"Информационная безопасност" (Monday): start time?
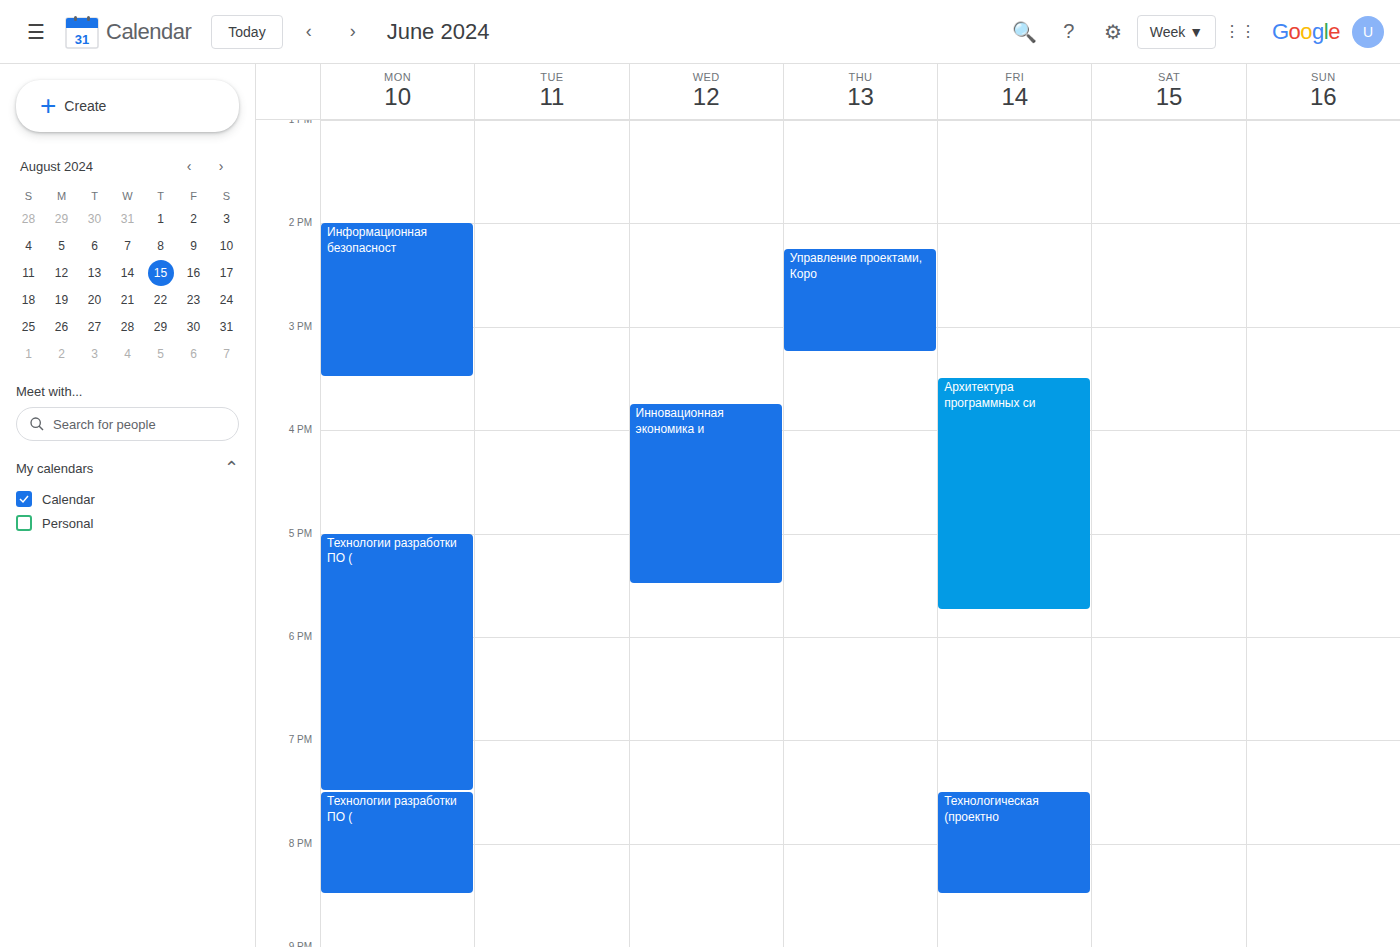
2:00 PM